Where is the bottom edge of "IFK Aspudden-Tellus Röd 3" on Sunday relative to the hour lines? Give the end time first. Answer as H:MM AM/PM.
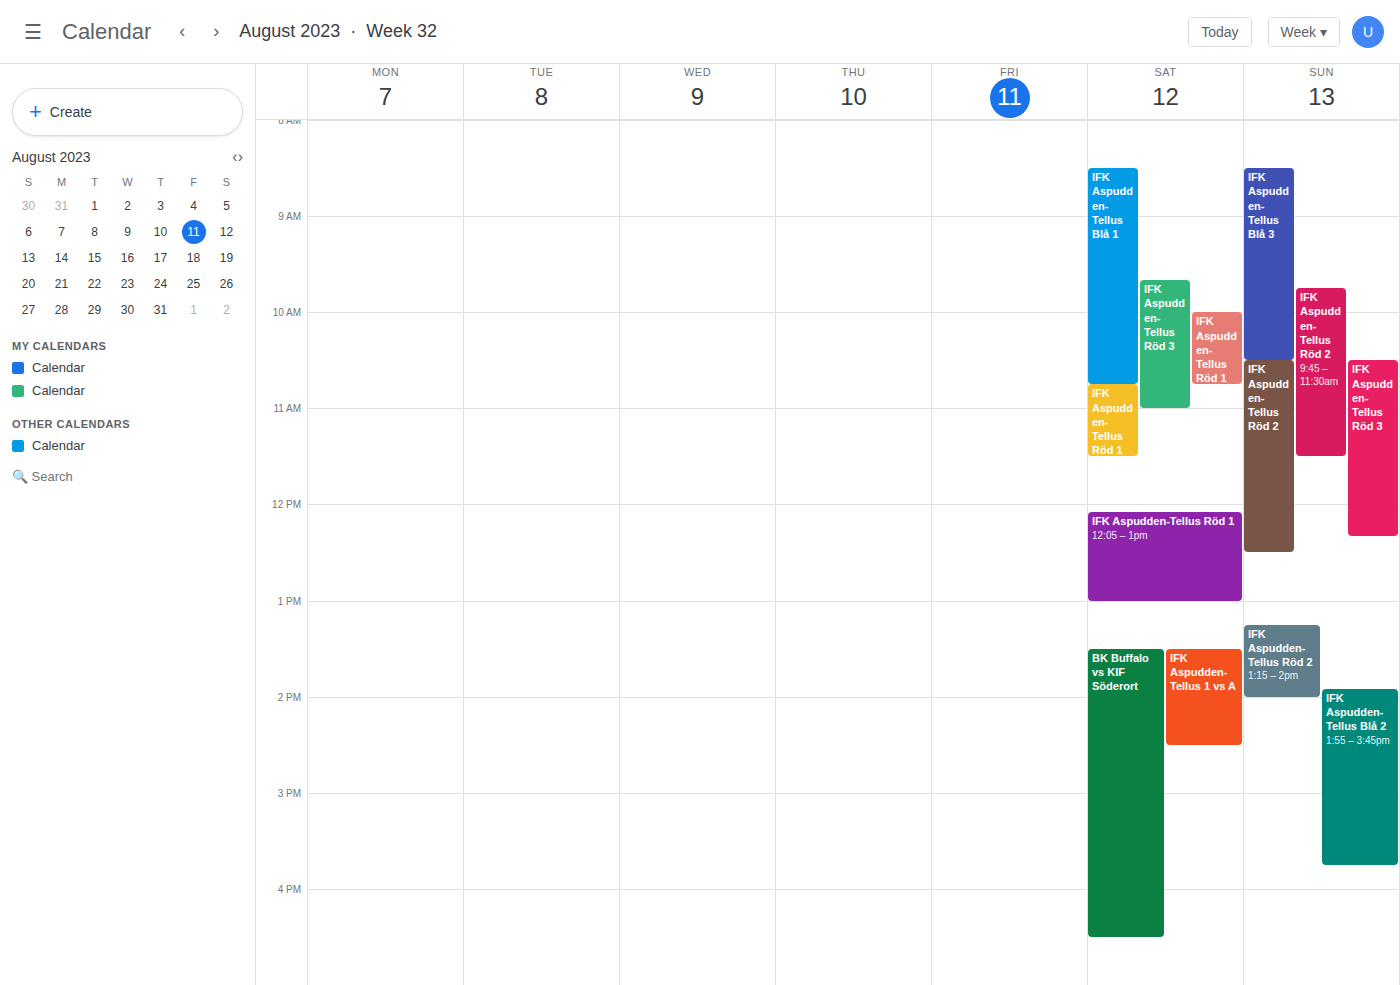
12:20 PM -- neither: 20 minutes below the 12 PM line and 40 minutes above the 1 PM line.